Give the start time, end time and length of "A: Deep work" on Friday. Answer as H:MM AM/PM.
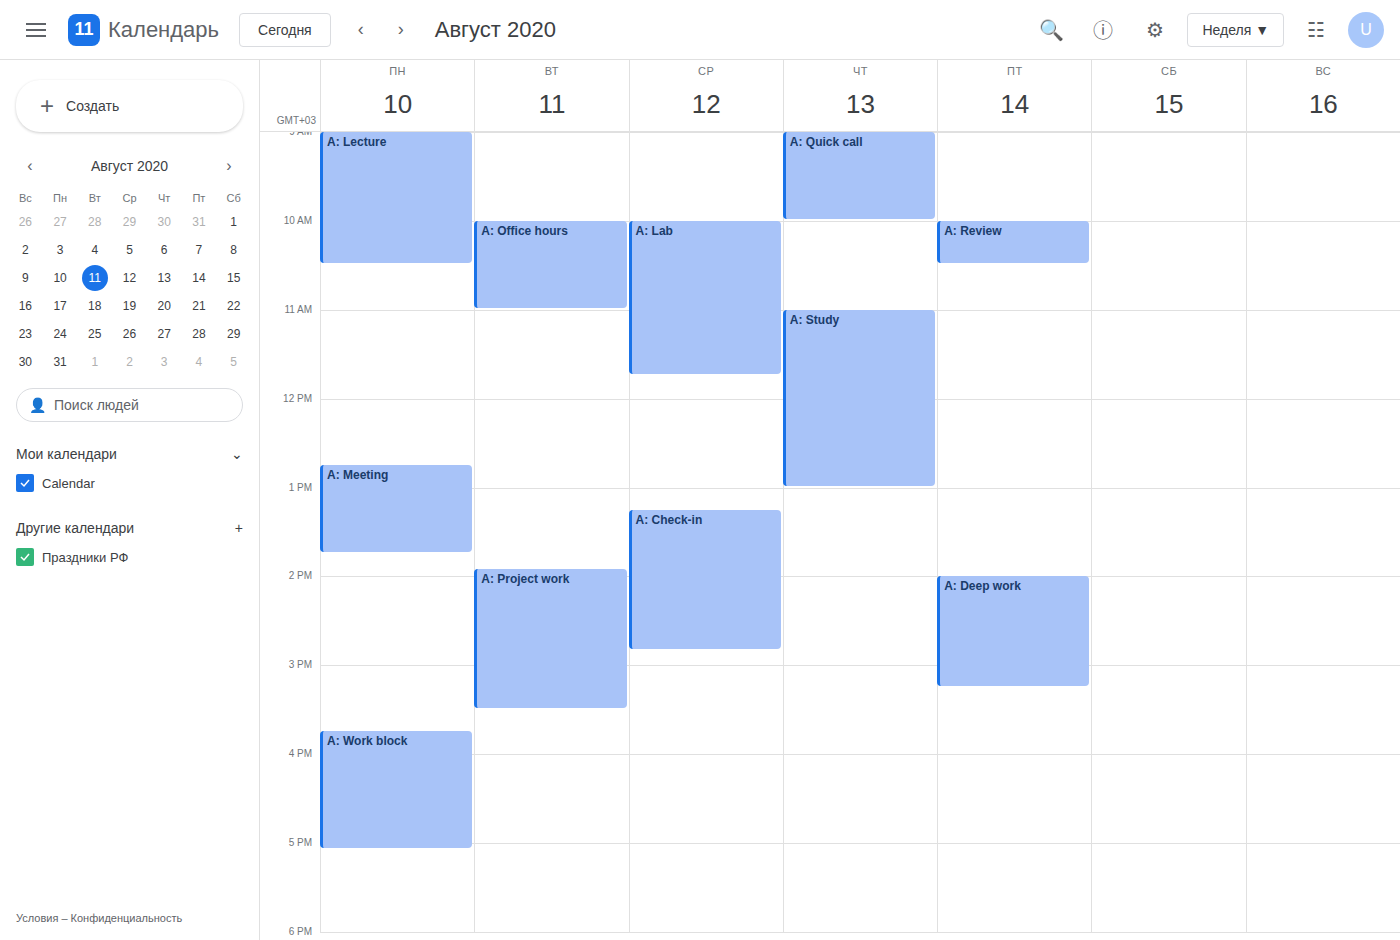
2:00 PM to 3:15 PM, 1 hour 15 minutes